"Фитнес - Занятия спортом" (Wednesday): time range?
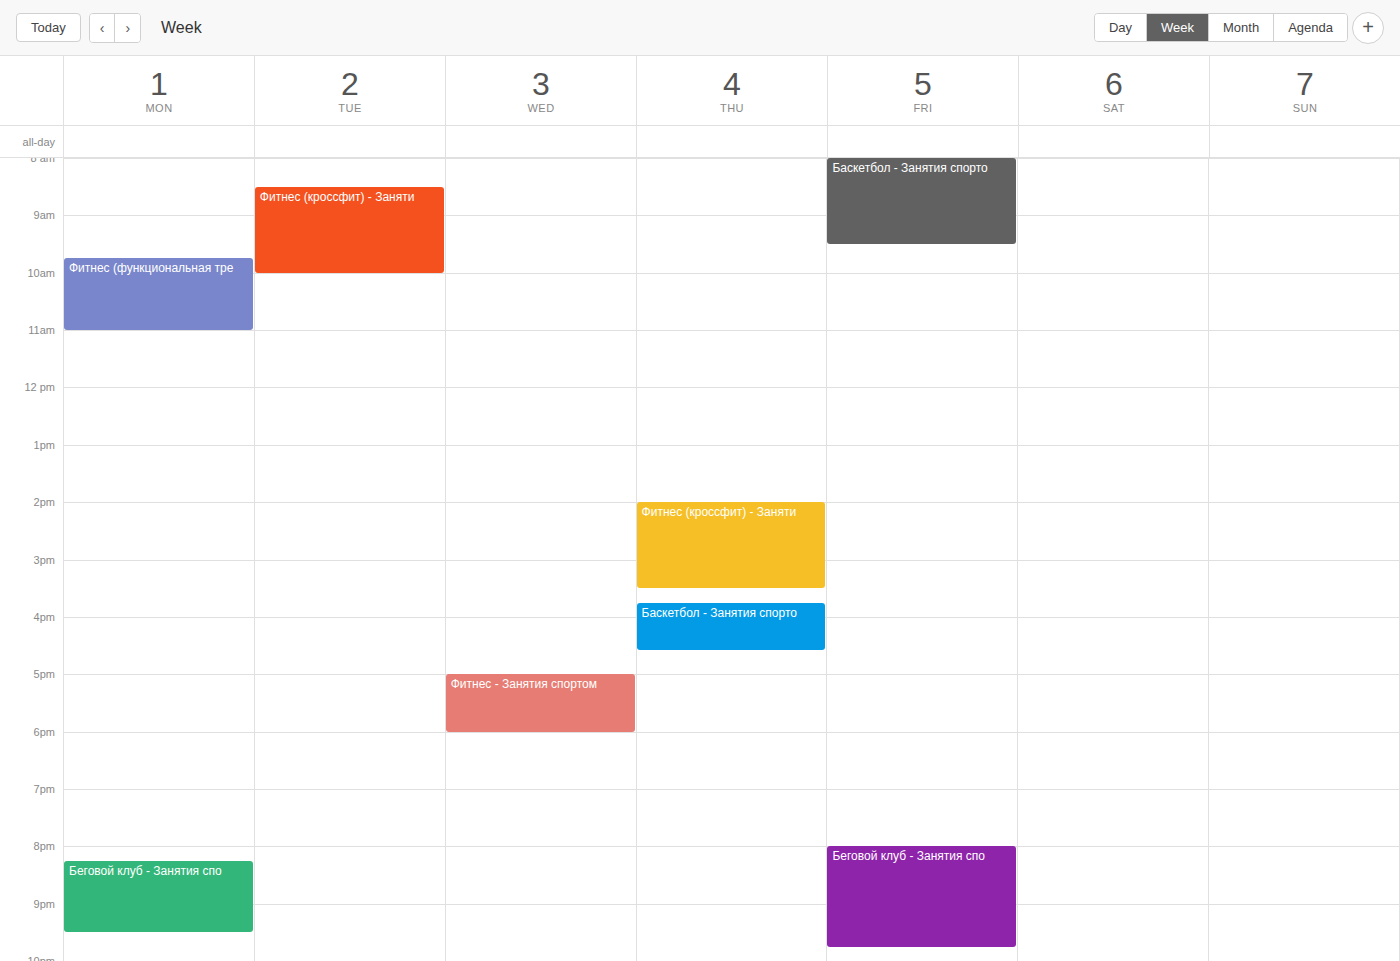
5:00 PM to 6:00 PM